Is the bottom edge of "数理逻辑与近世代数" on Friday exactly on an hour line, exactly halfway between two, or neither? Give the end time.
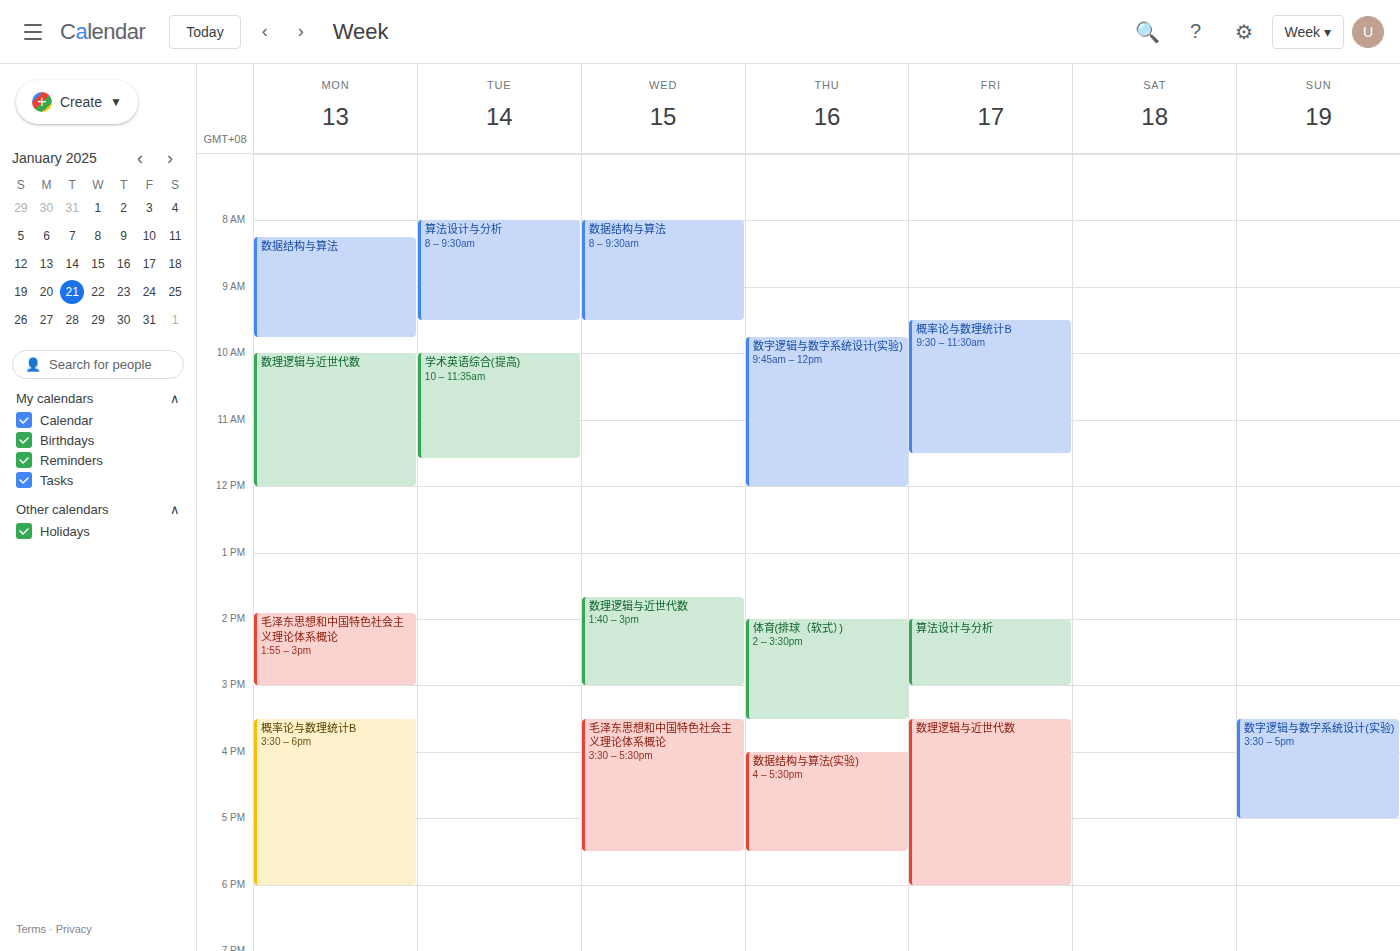
6:00 PM -- exactly on the 6 PM line.